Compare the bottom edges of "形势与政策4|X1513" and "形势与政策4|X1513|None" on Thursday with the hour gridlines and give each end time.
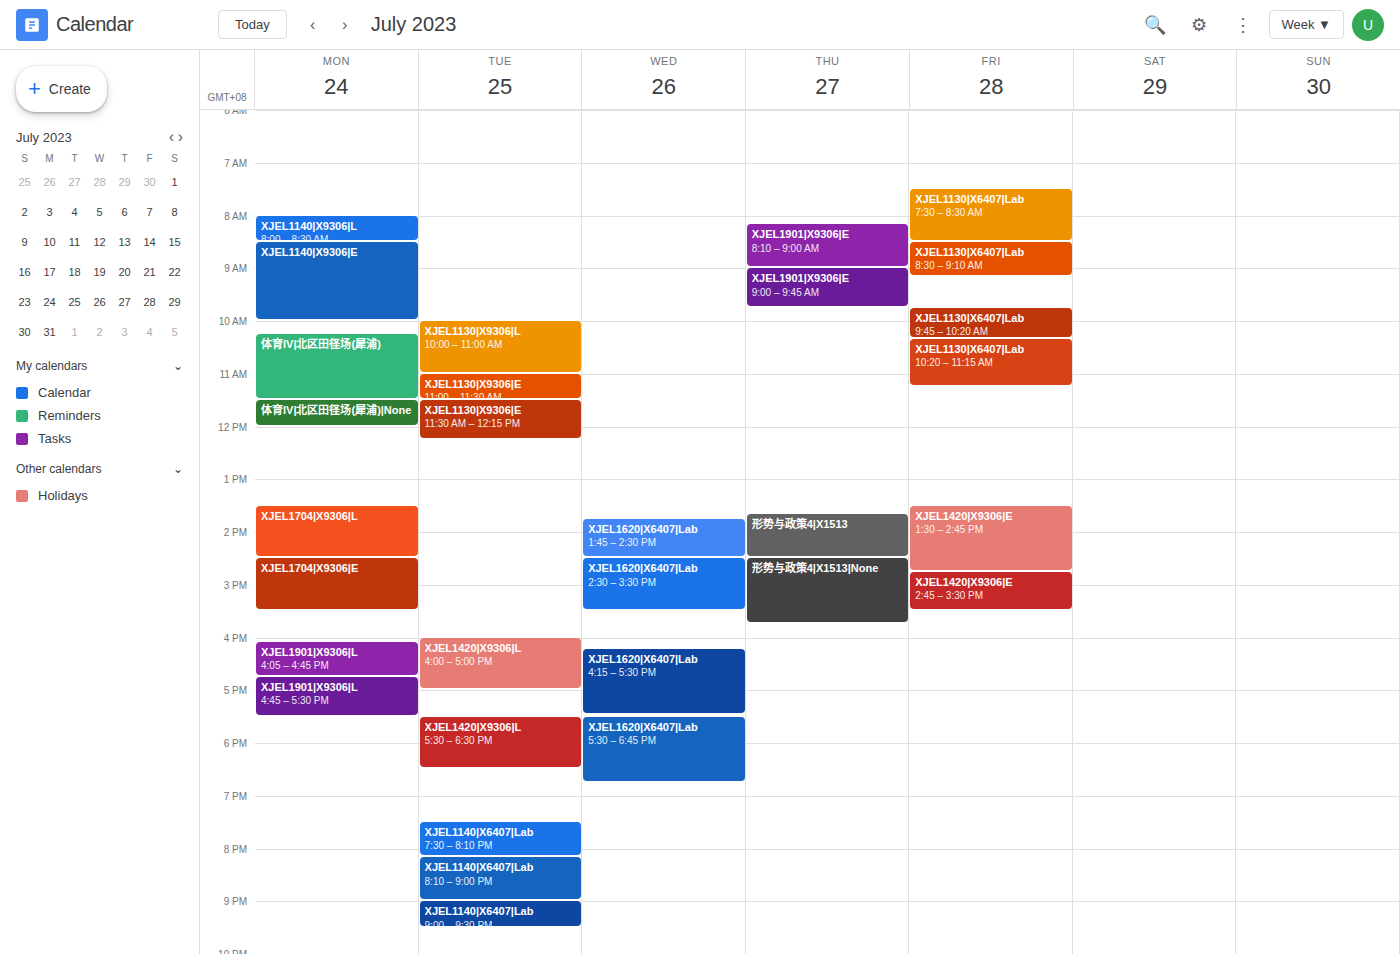
"形势与政策4|X1513": 14:30, halfway between the 14:00 and 15:00 lines. "形势与政策4|X1513|None": 15:45, neither: three quarters of the way from the 15:00 line to the 16:00 line.